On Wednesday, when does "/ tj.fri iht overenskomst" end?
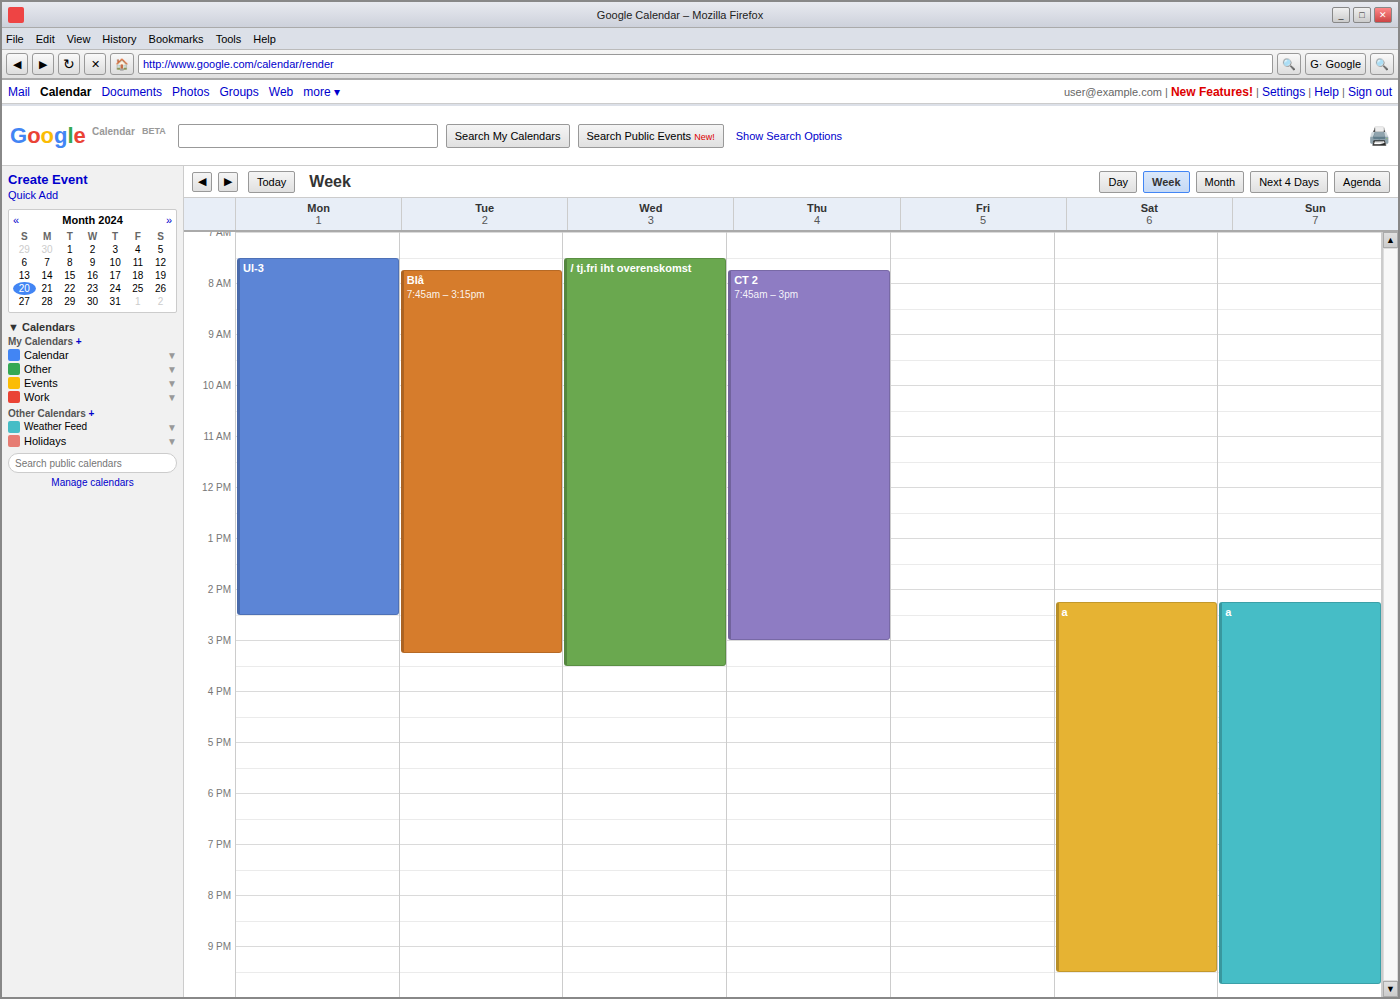
3:30 PM